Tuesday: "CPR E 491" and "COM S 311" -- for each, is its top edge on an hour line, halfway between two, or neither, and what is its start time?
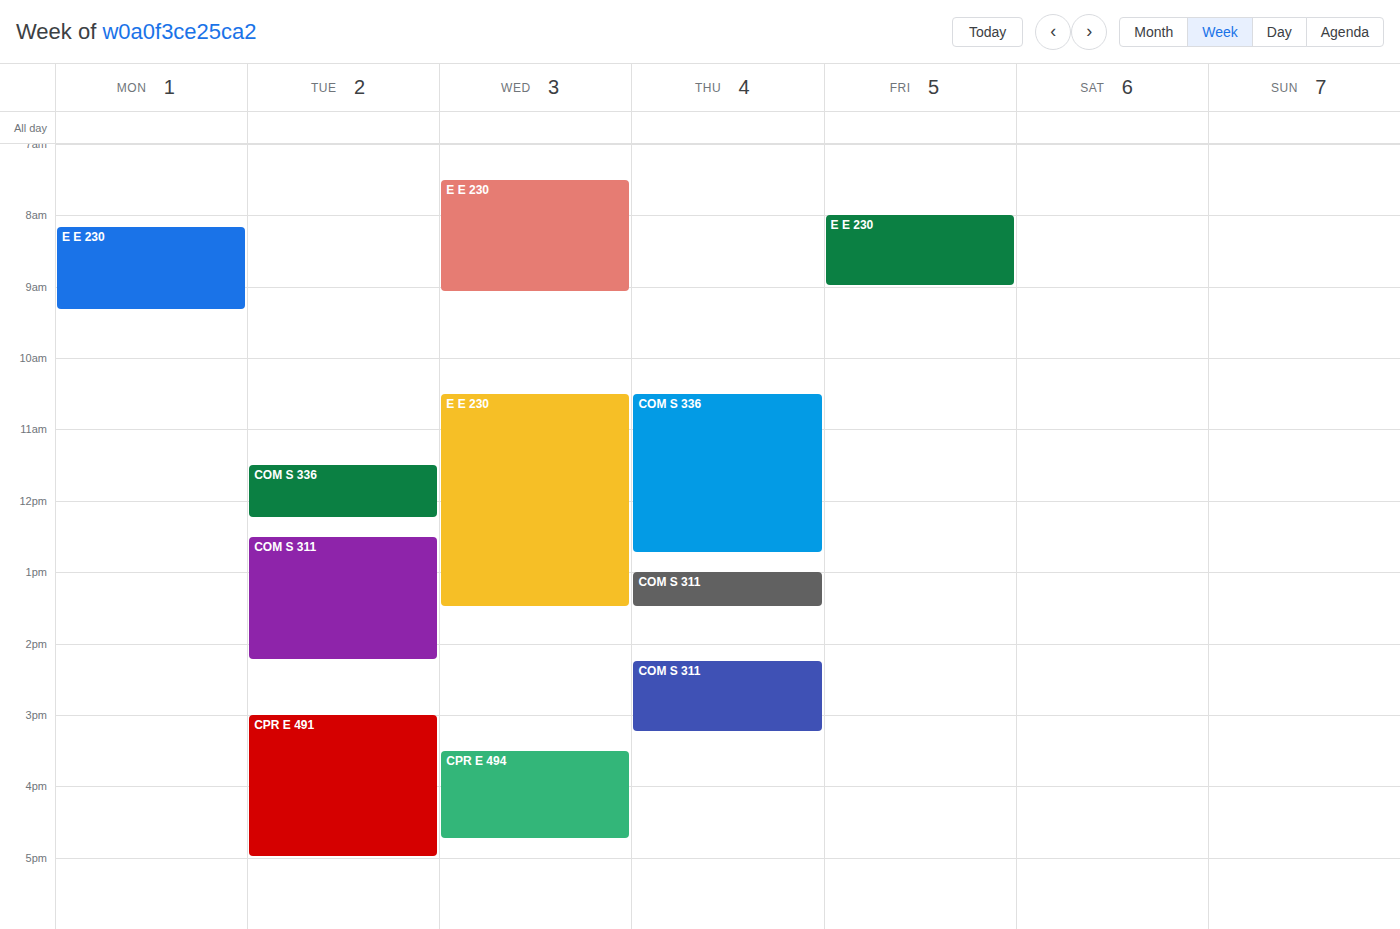
"CPR E 491": 3:00 PM, exactly on the 3 PM line. "COM S 311": 12:30 PM, halfway between the 12 PM and 1 PM lines.